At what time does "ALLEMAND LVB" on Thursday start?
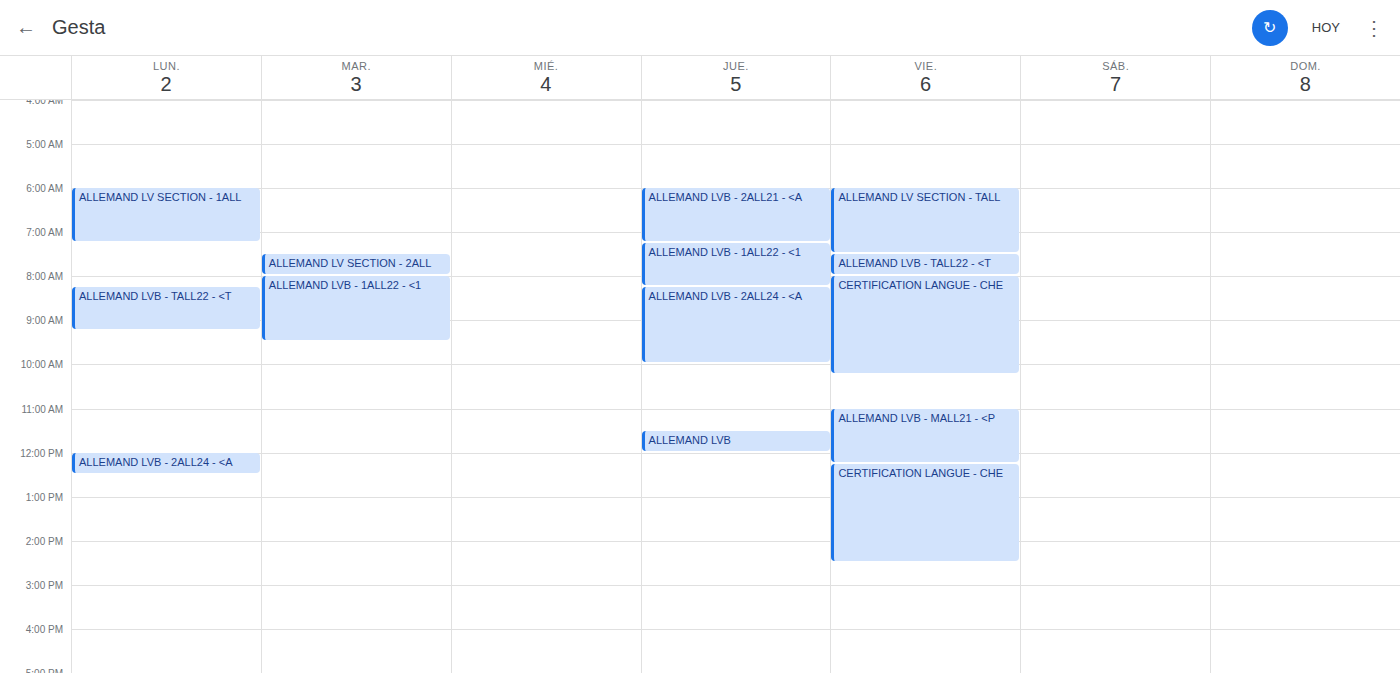
11:30 AM